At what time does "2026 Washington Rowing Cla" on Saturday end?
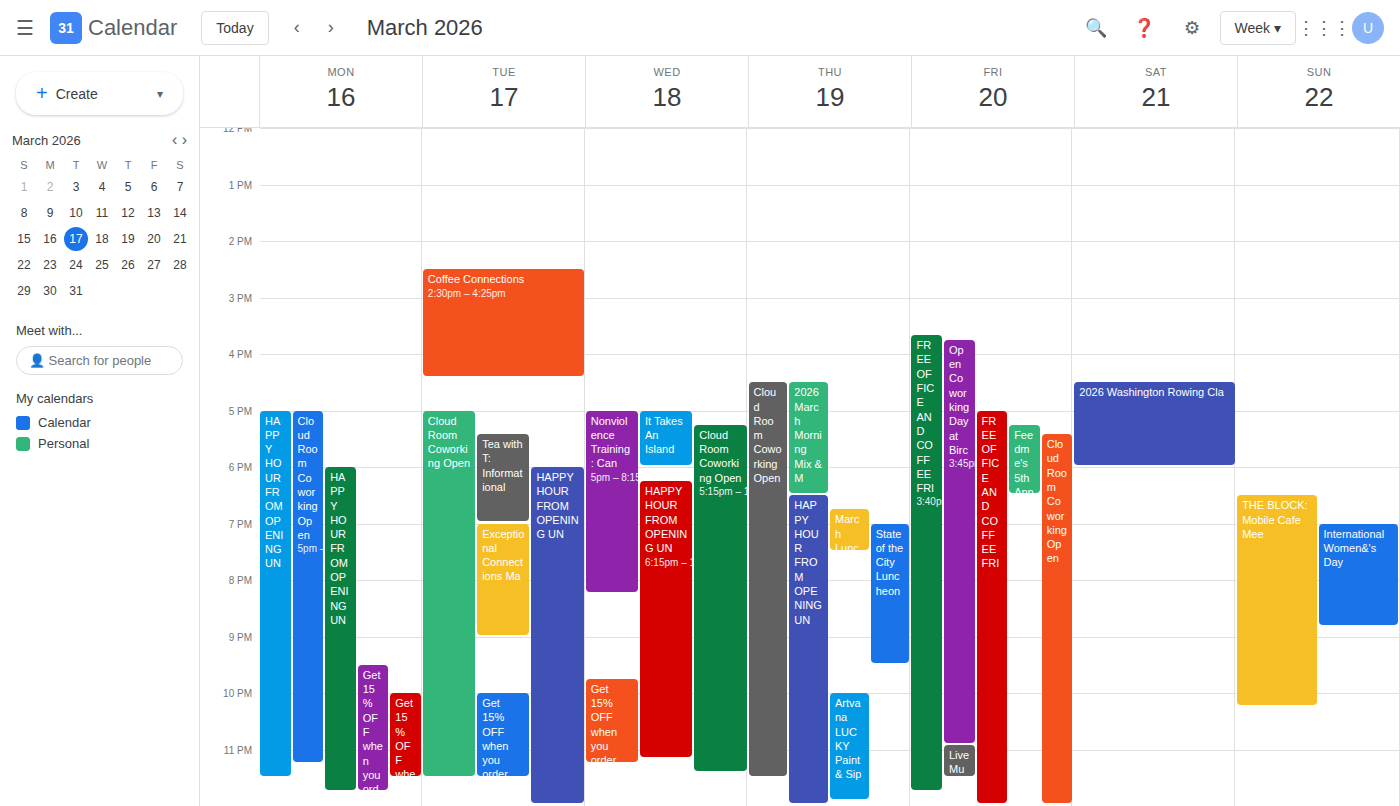
6:00 PM